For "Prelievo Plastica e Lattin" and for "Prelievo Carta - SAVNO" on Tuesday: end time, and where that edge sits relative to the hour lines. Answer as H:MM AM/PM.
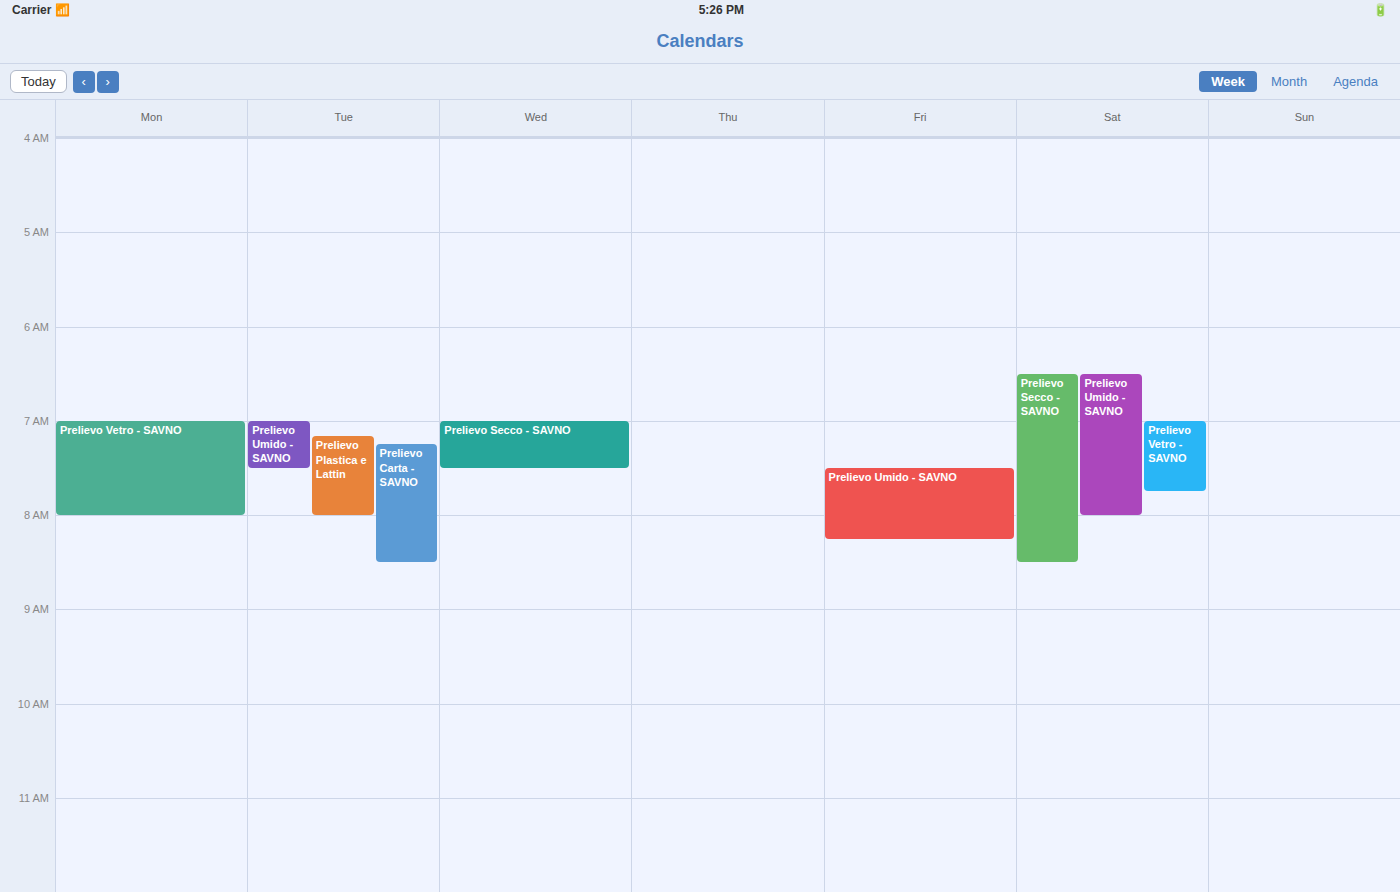
"Prelievo Plastica e Lattin": 8:00 AM, exactly on the 8 AM line. "Prelievo Carta - SAVNO": 8:30 AM, halfway between the 8 AM and 9 AM lines.